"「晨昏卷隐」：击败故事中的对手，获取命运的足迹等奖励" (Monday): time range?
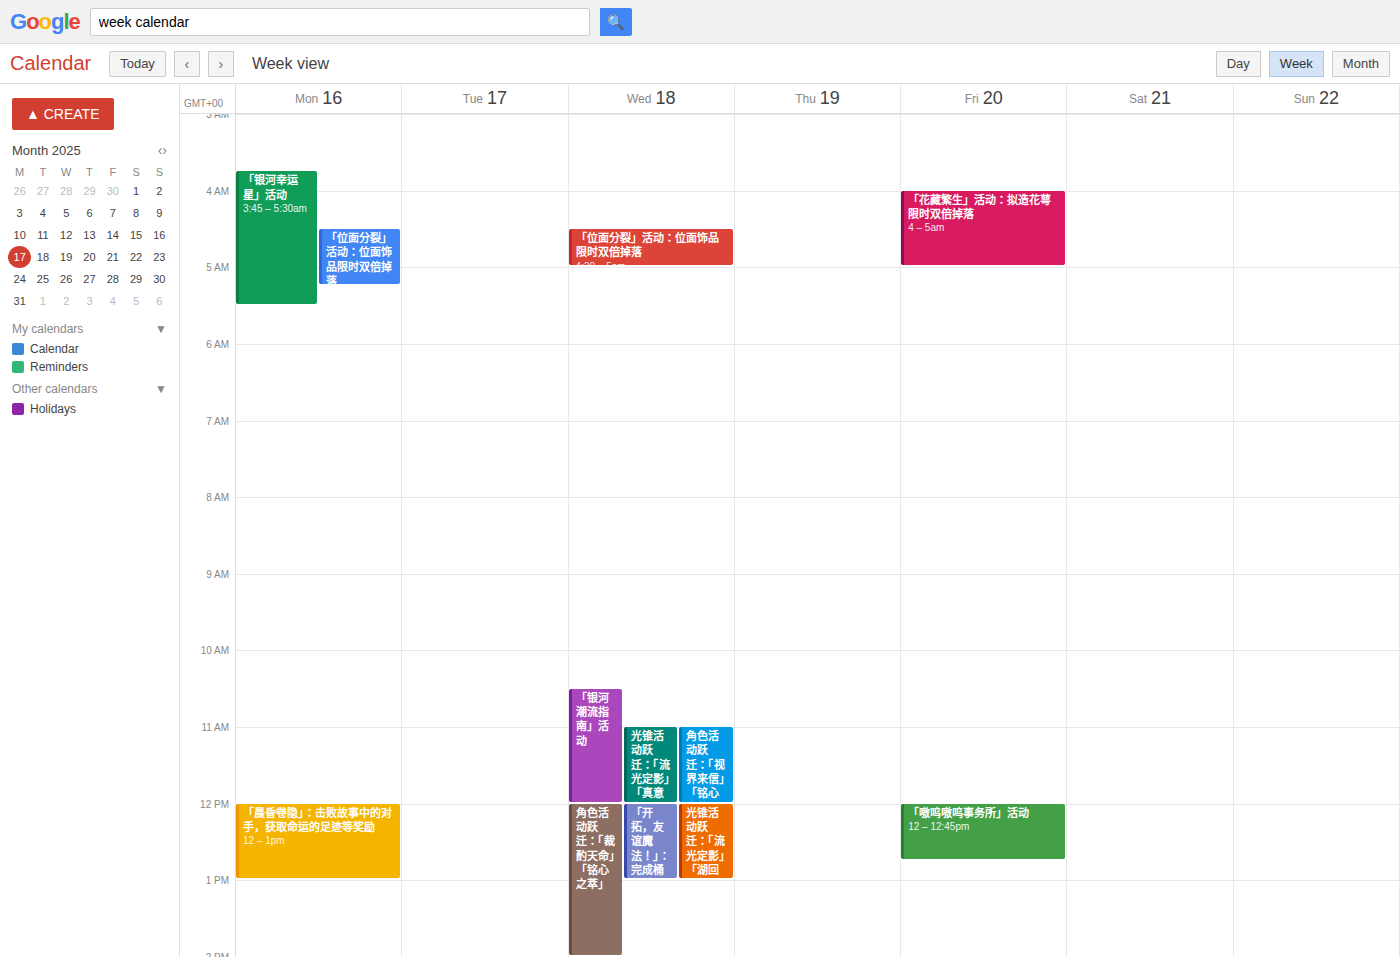
12:00 PM to 1:00 PM